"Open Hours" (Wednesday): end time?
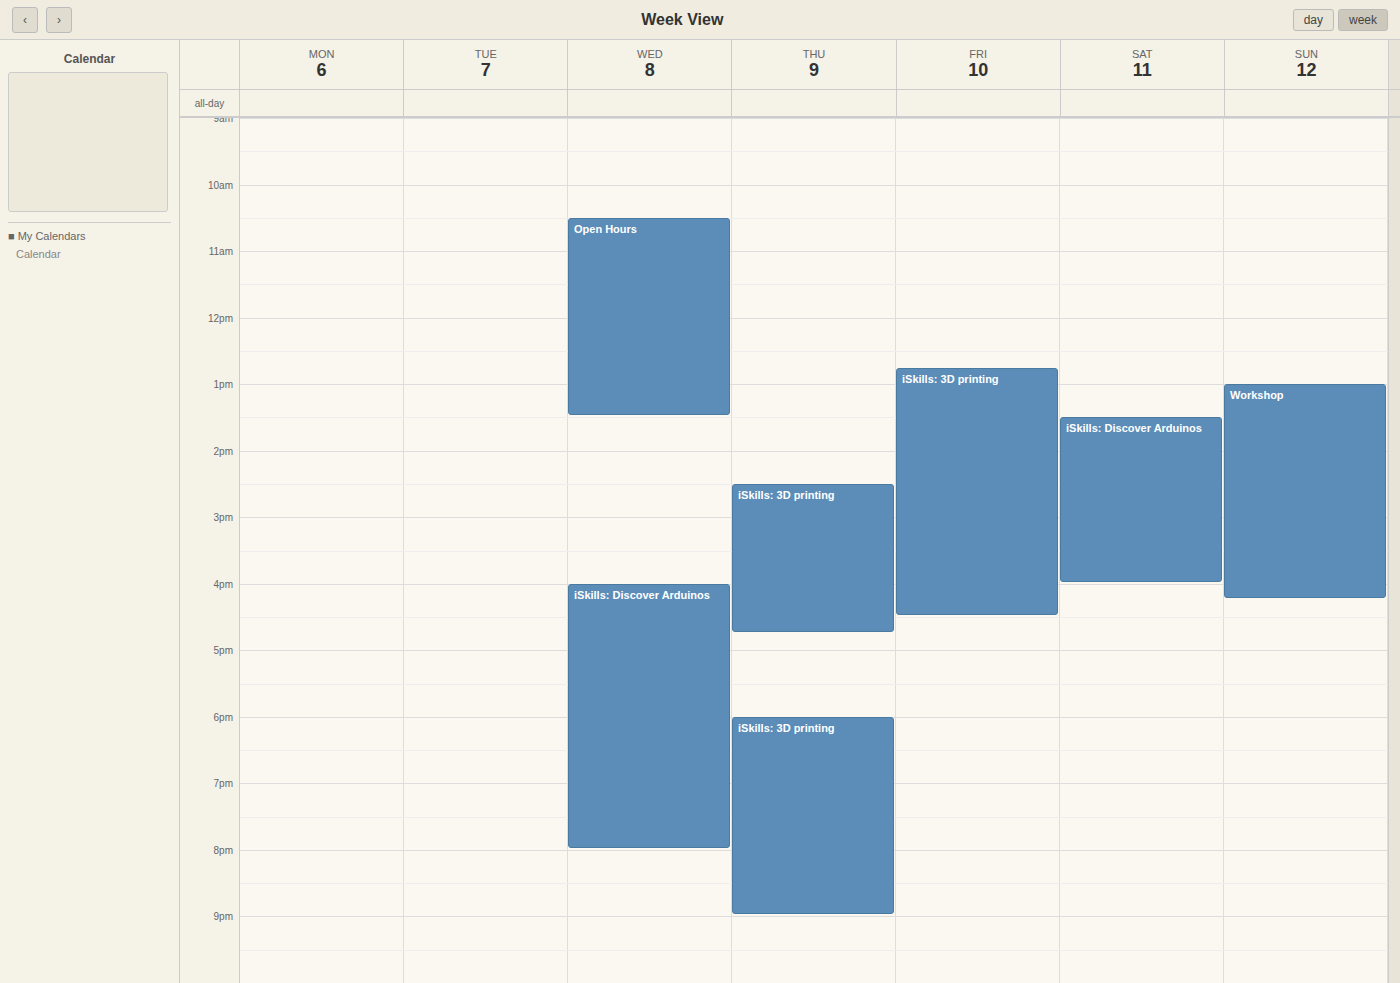
1:30 PM